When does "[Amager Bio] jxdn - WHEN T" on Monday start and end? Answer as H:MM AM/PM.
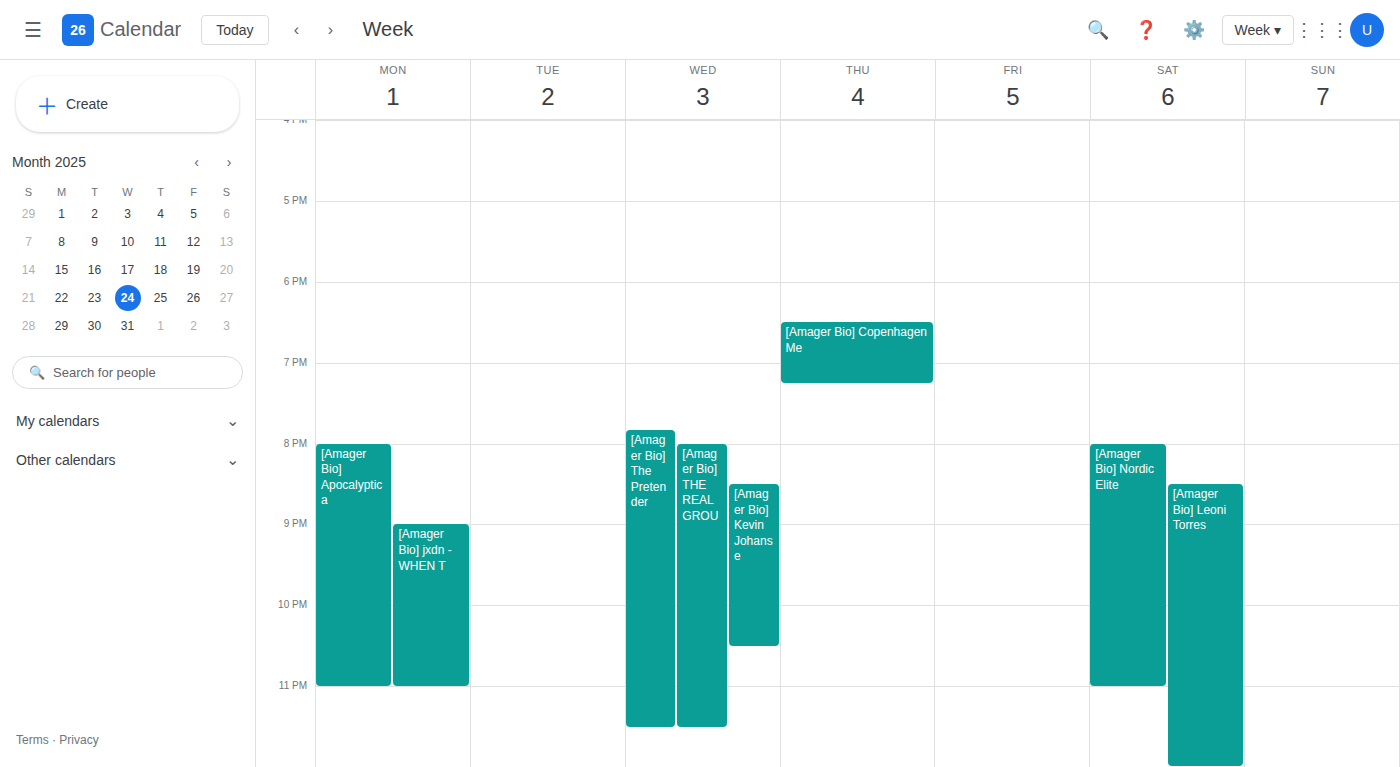
9:00 PM to 11:00 PM